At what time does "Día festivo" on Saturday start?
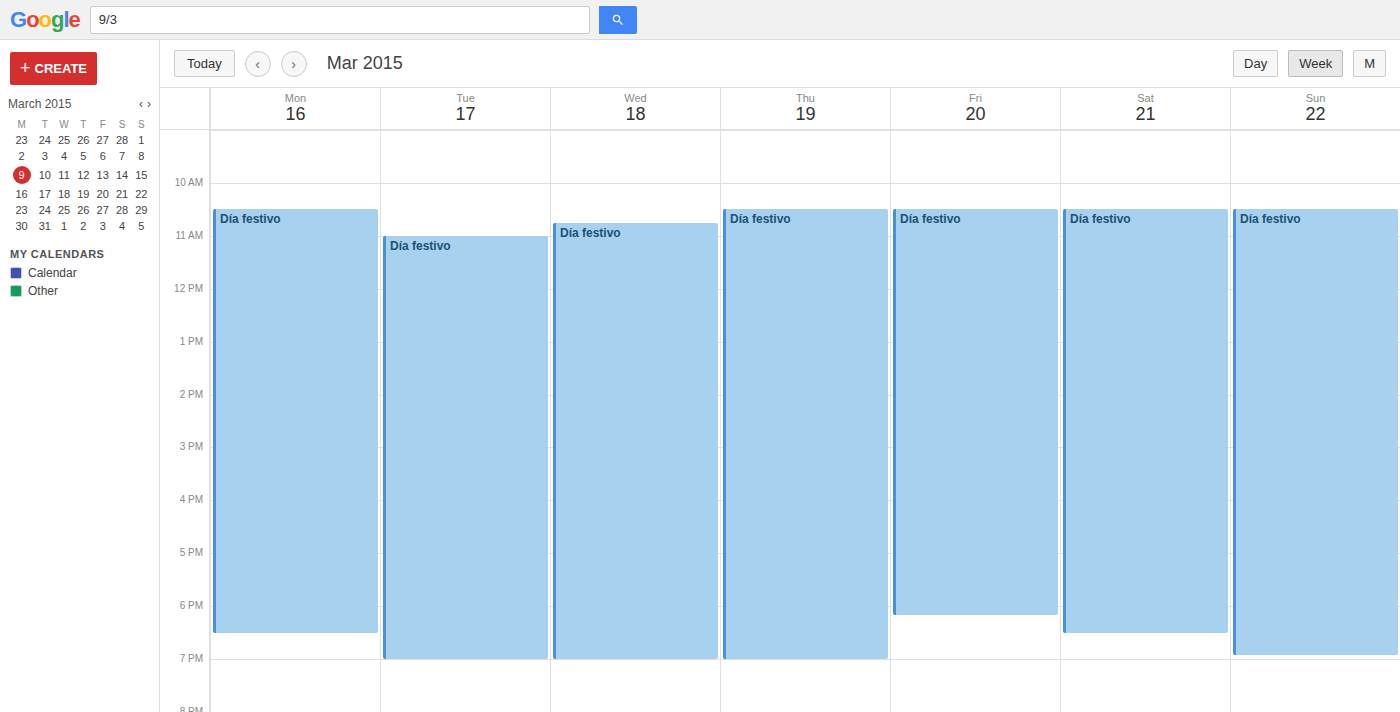
10:30 AM